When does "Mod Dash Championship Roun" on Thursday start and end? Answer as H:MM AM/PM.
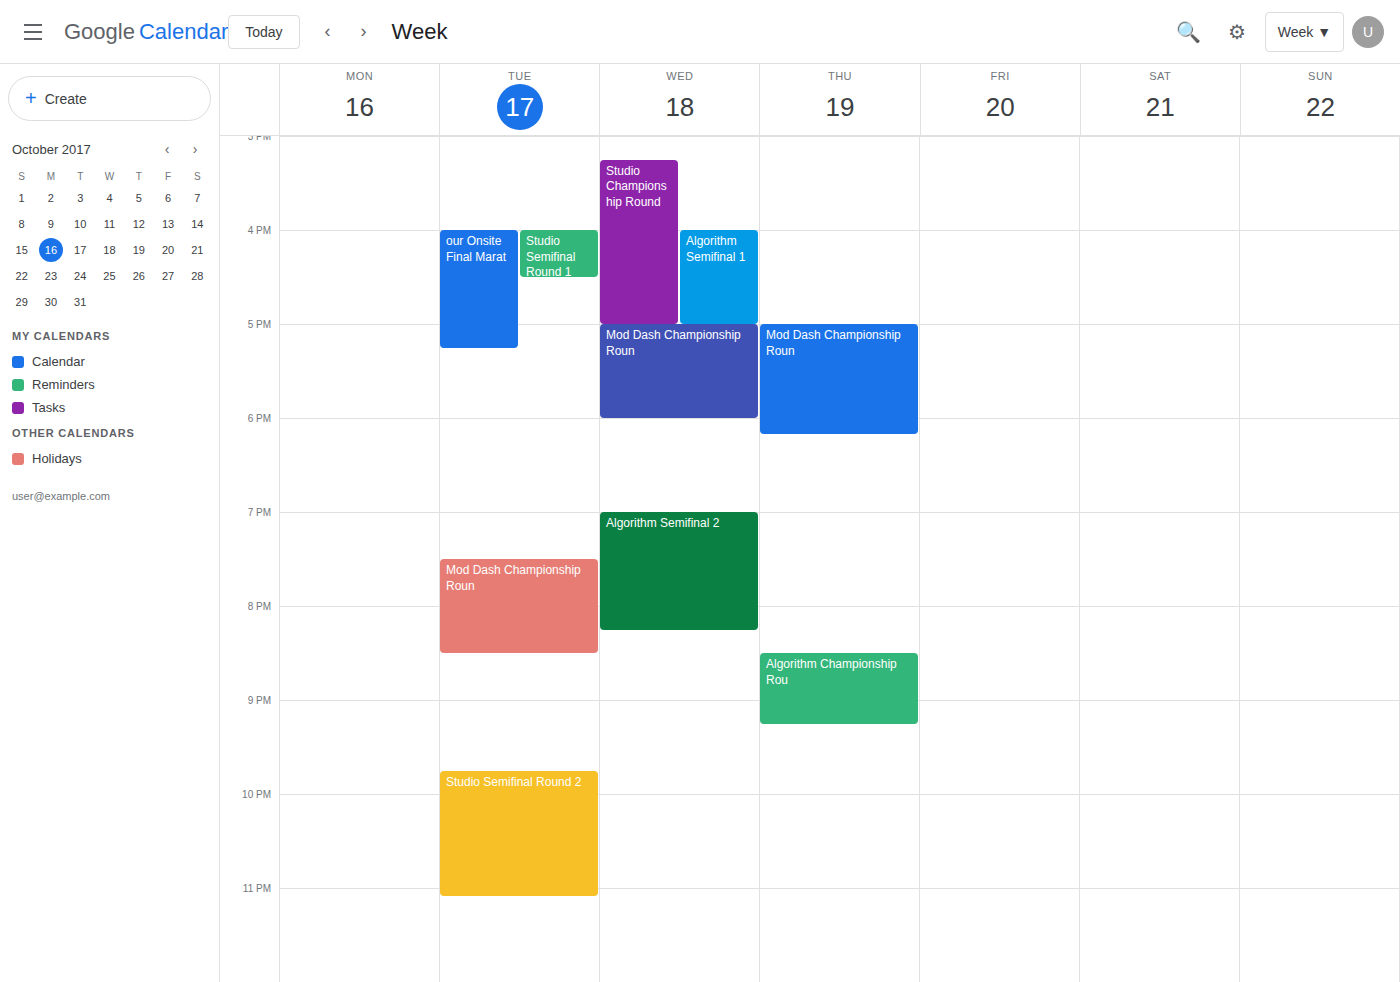
5:00 PM to 6:10 PM